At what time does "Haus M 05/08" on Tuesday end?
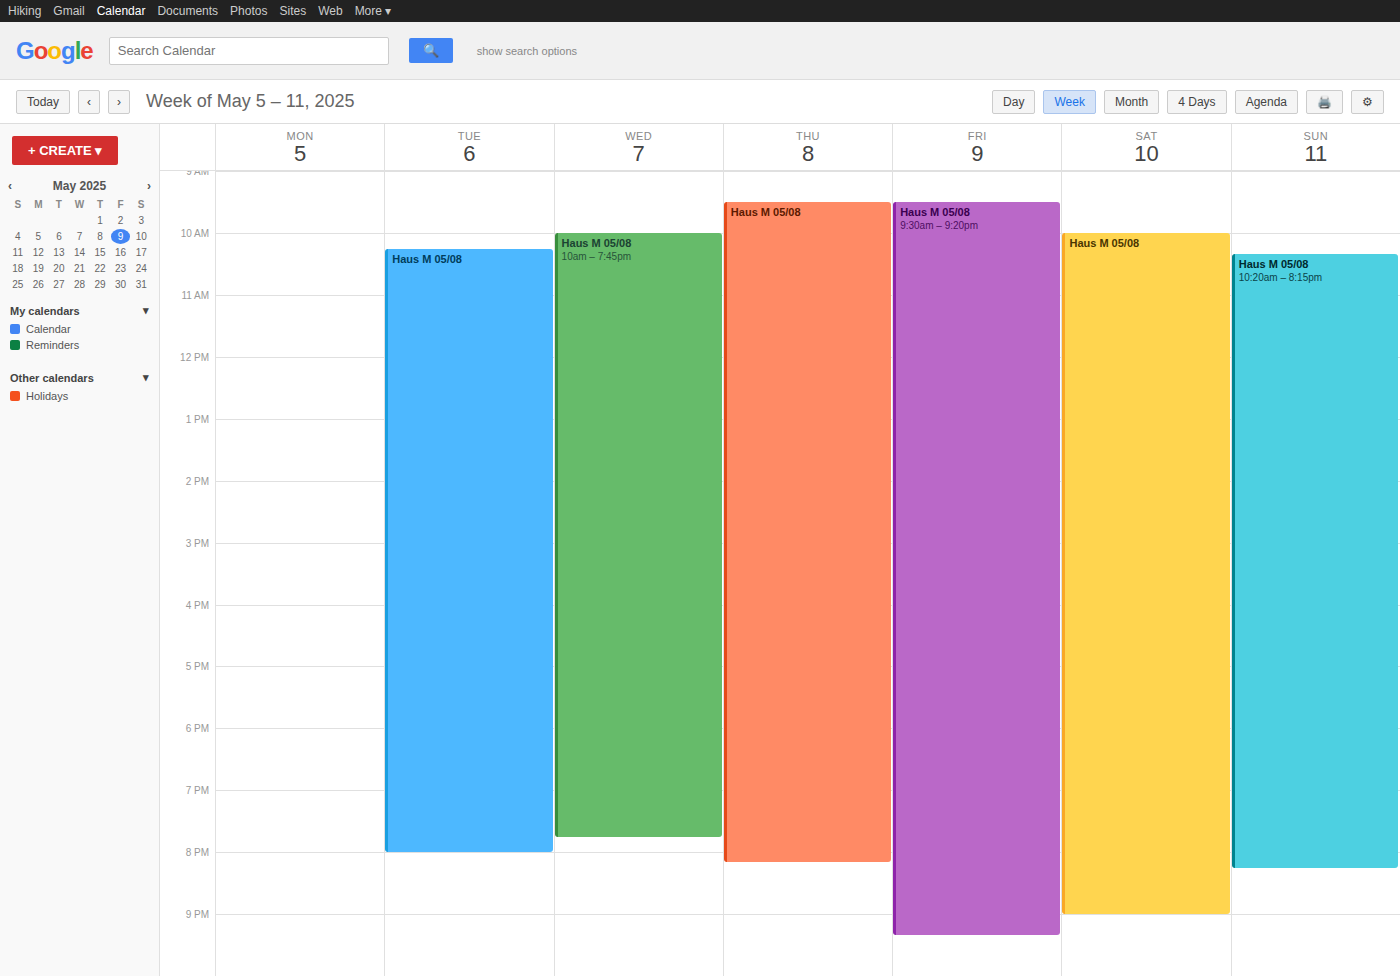
8:00 PM